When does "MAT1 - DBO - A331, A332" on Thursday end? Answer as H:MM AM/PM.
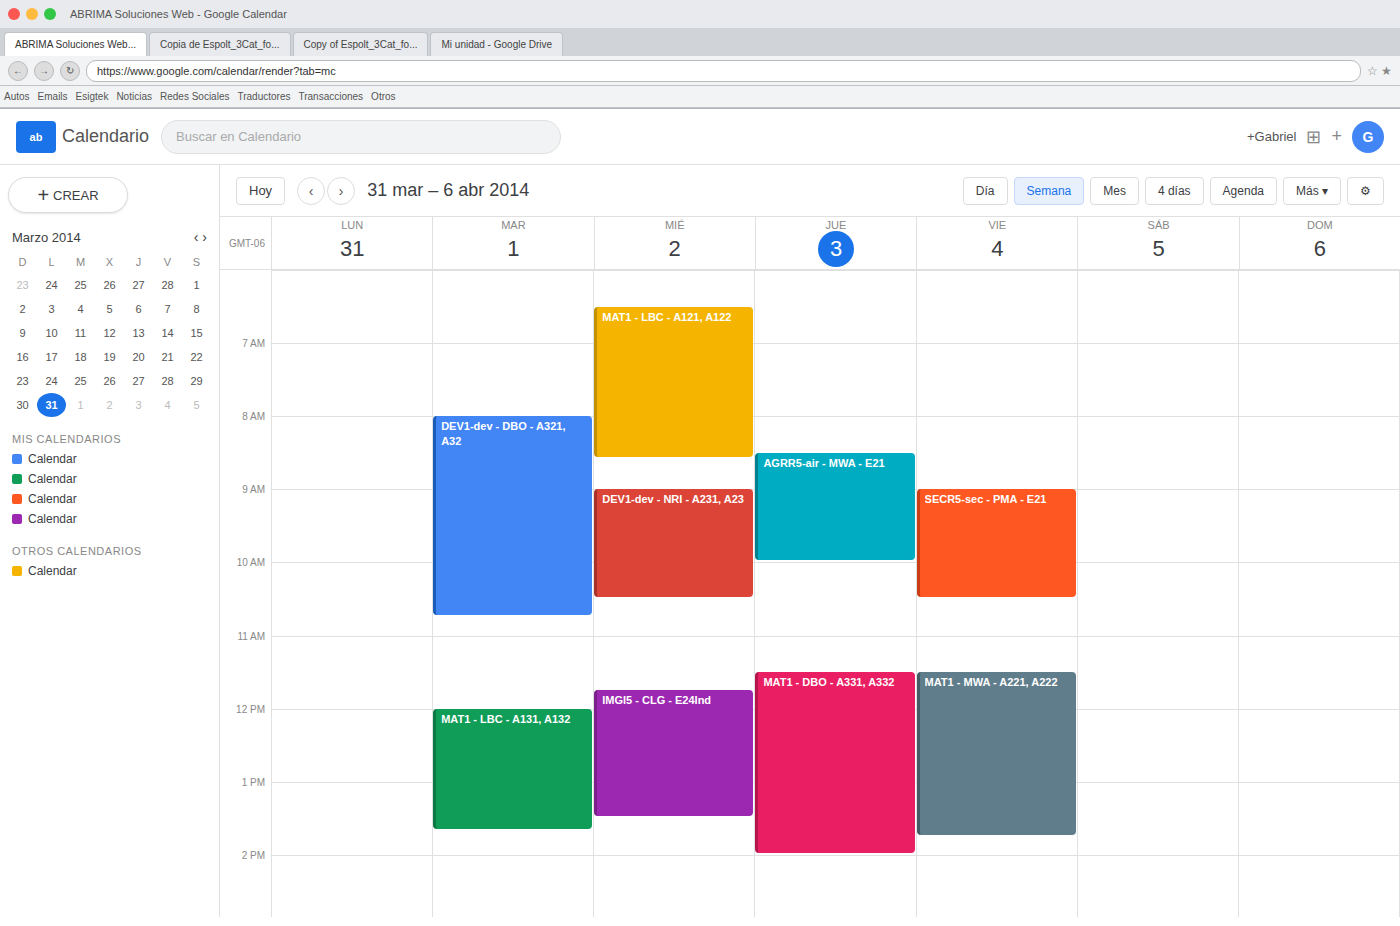
2:00 PM